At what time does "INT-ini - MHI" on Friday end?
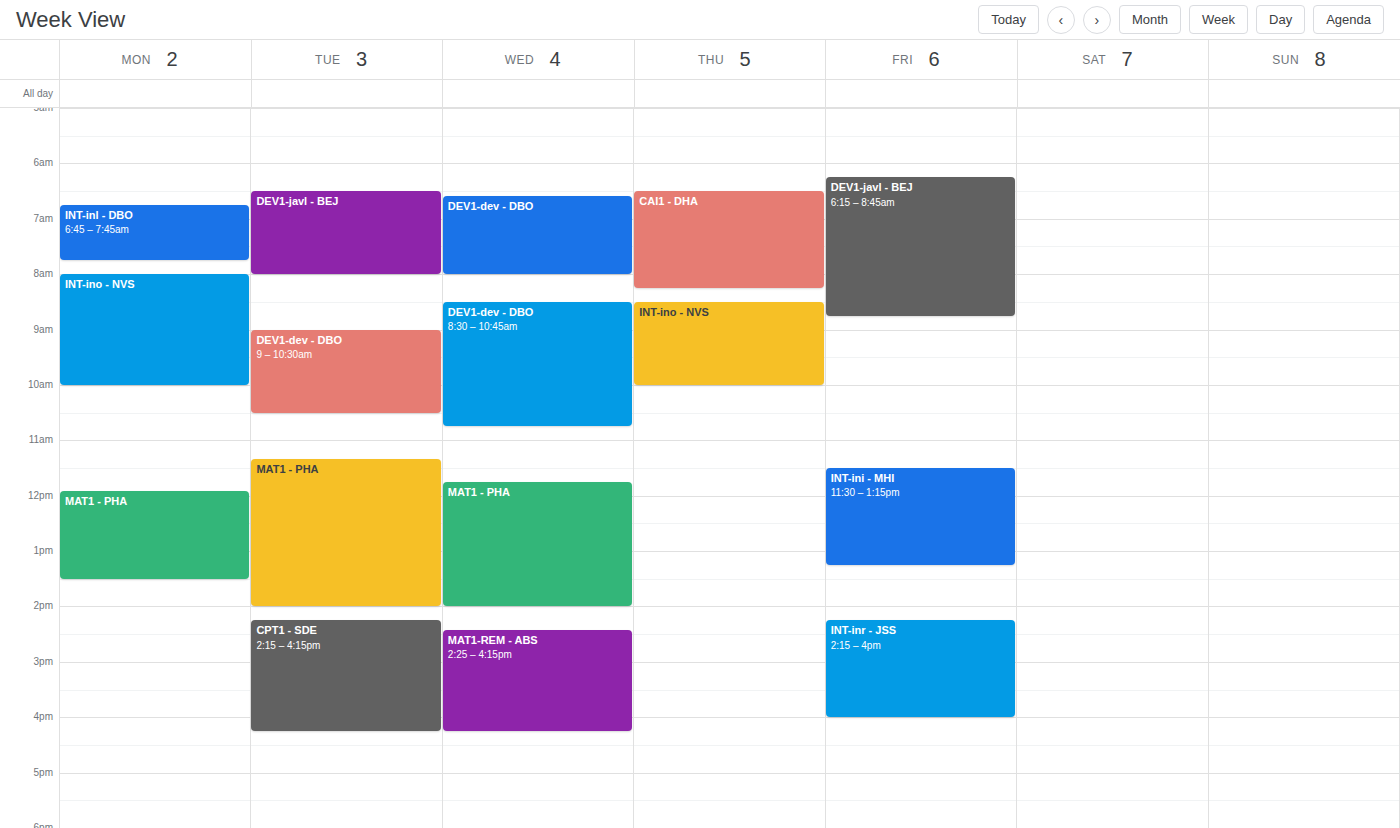
1:15 PM